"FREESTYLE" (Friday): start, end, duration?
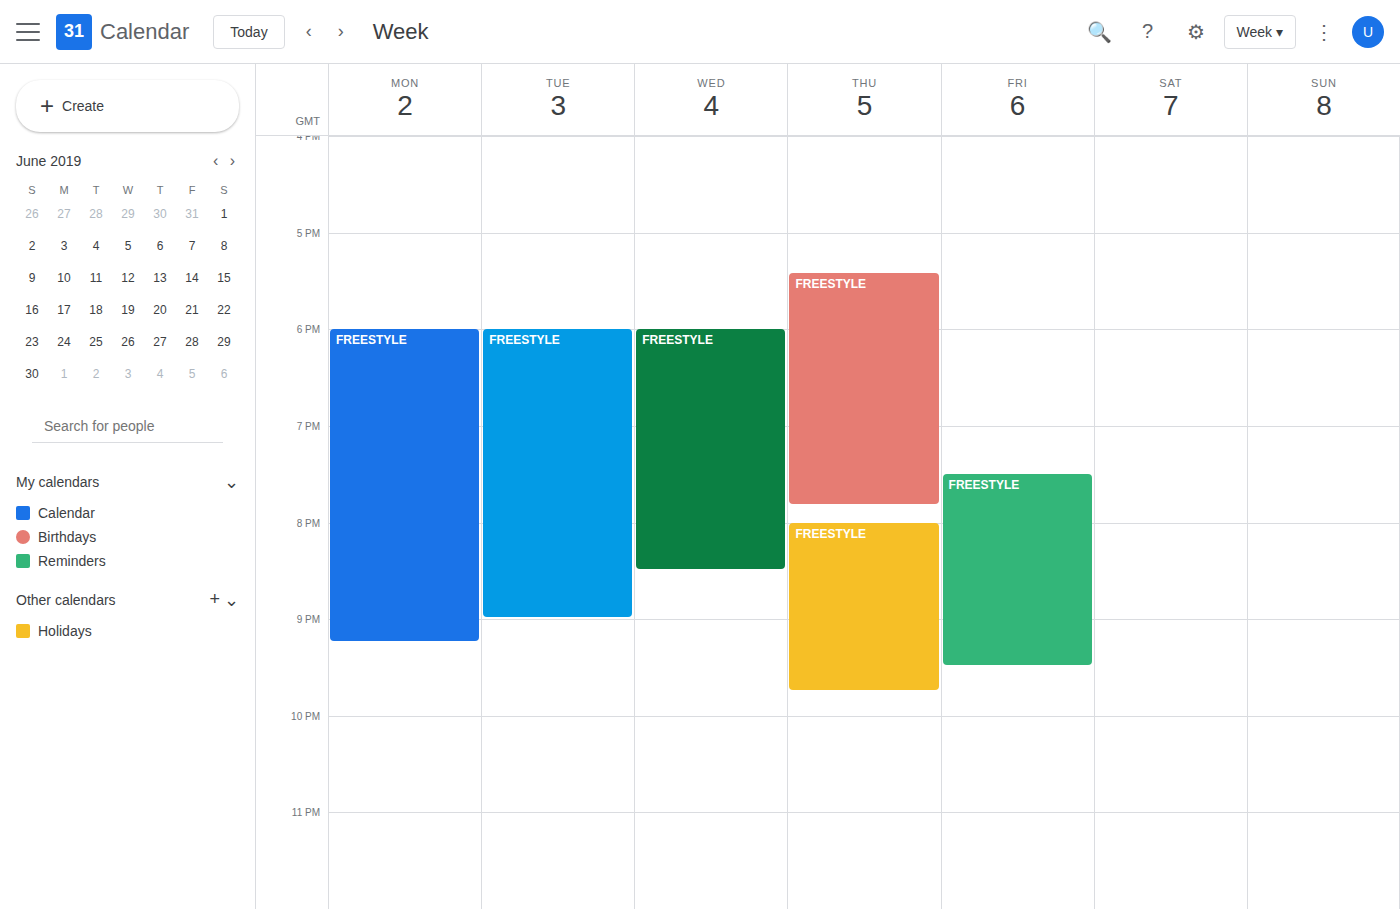
7:30 PM to 9:30 PM, 2 hours